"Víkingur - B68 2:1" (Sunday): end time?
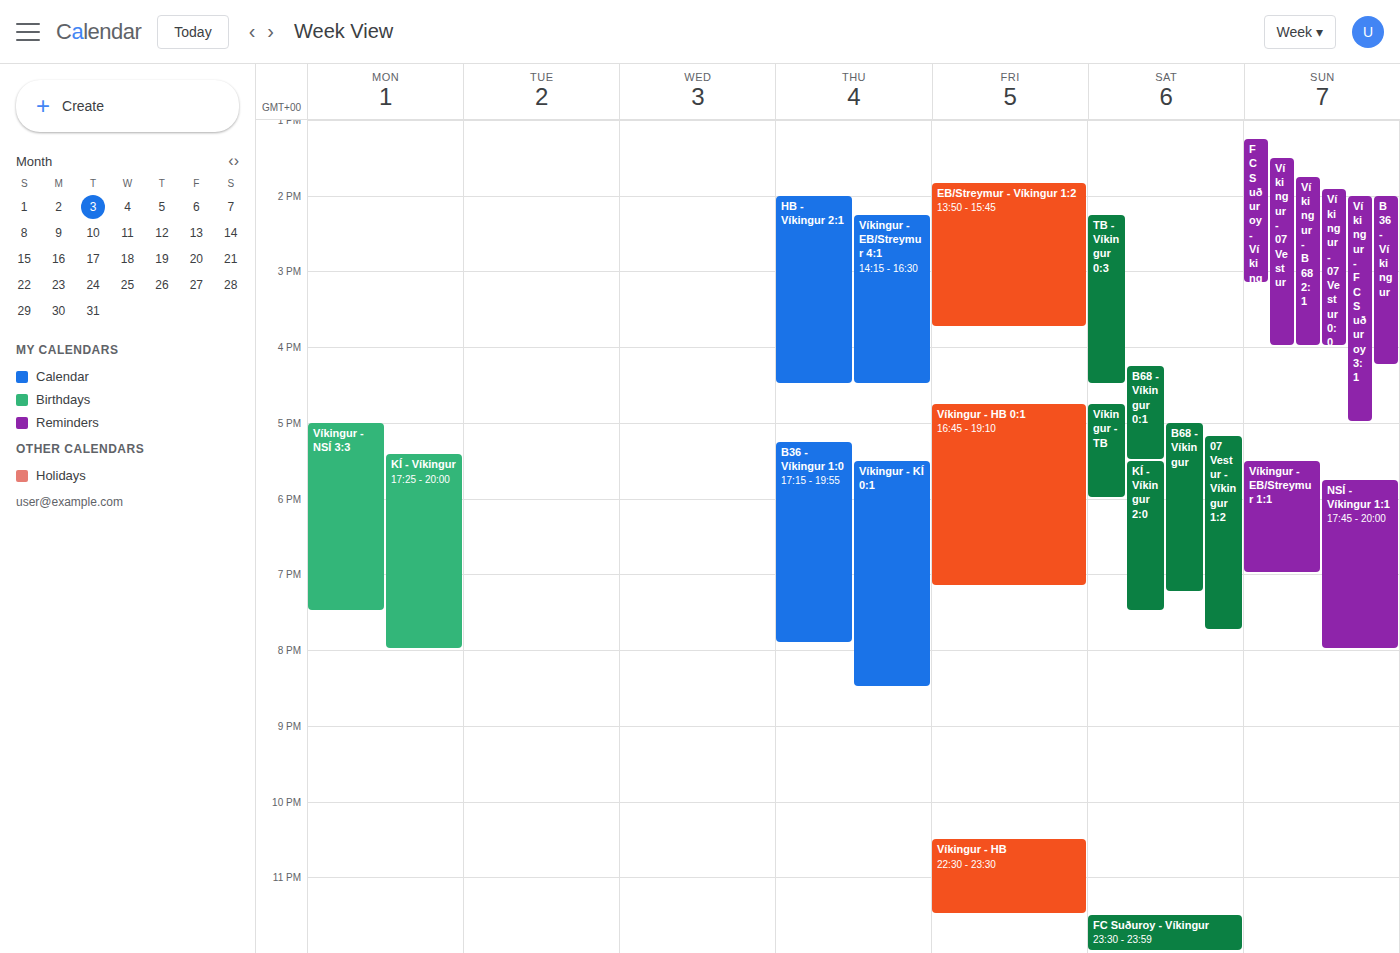
4:00 PM